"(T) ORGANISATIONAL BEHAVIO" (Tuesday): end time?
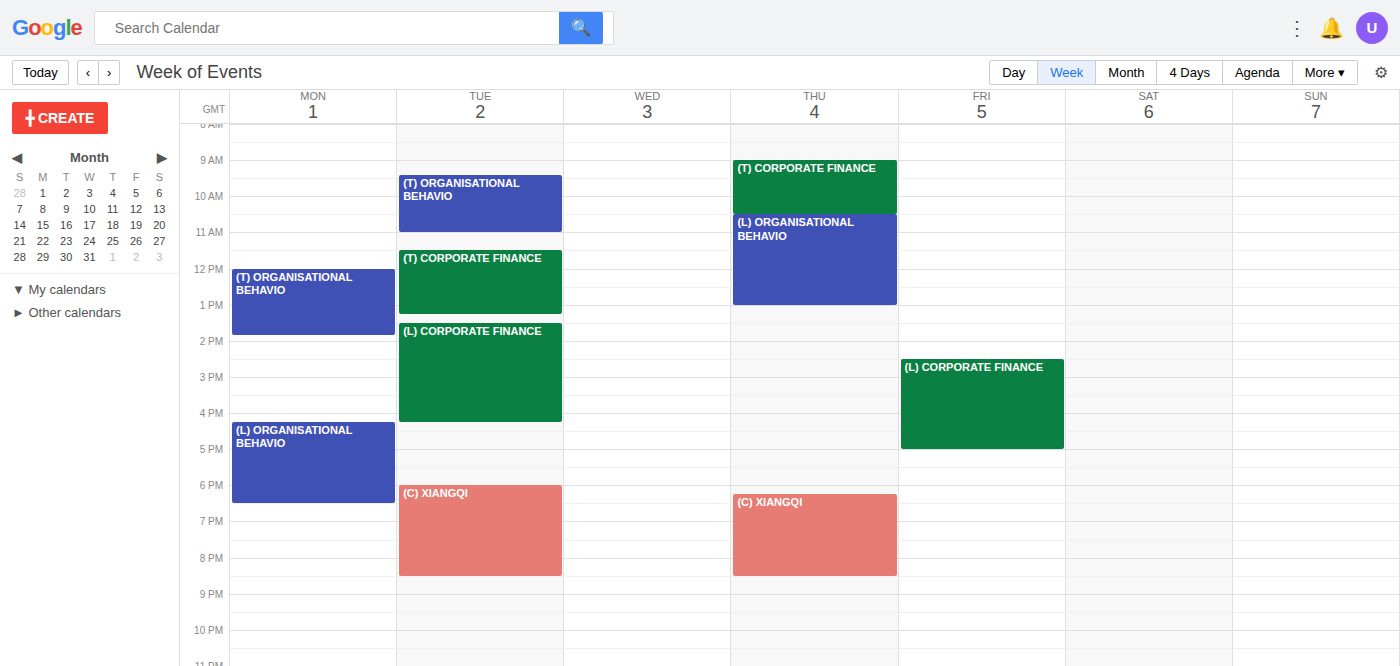
11:00 AM